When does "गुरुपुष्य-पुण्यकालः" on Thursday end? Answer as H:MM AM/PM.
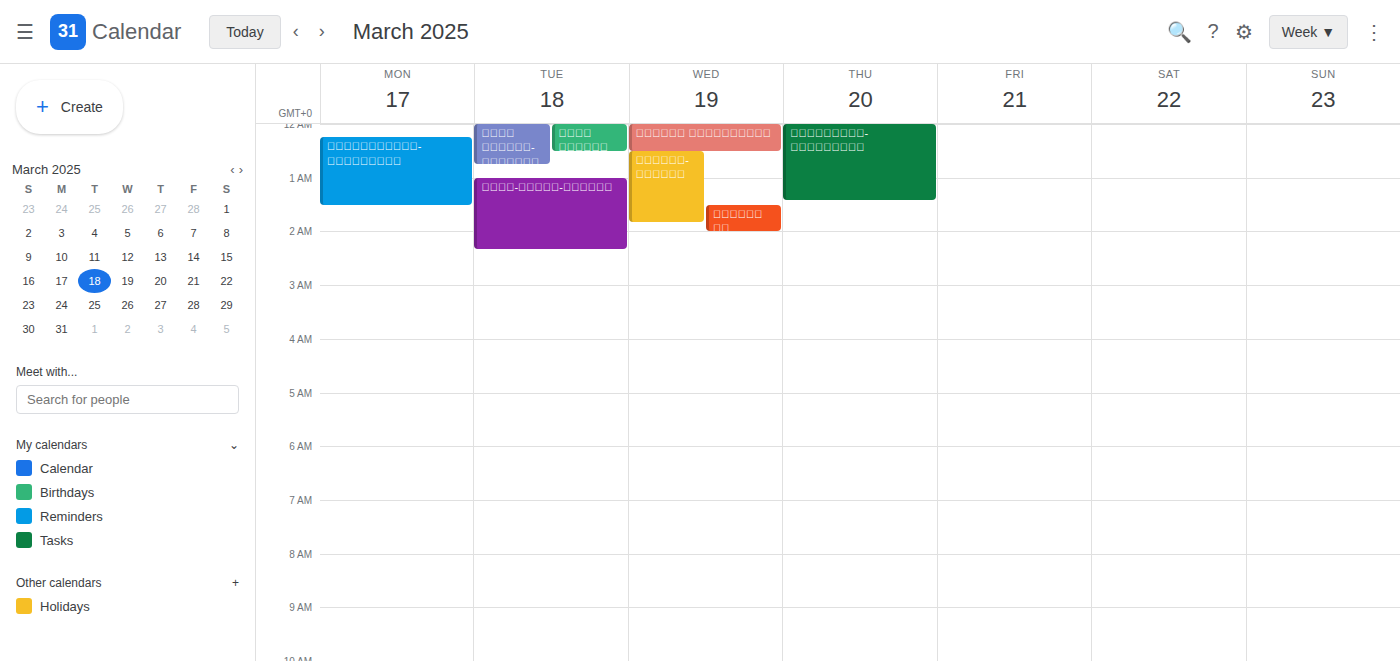
1:25 AM